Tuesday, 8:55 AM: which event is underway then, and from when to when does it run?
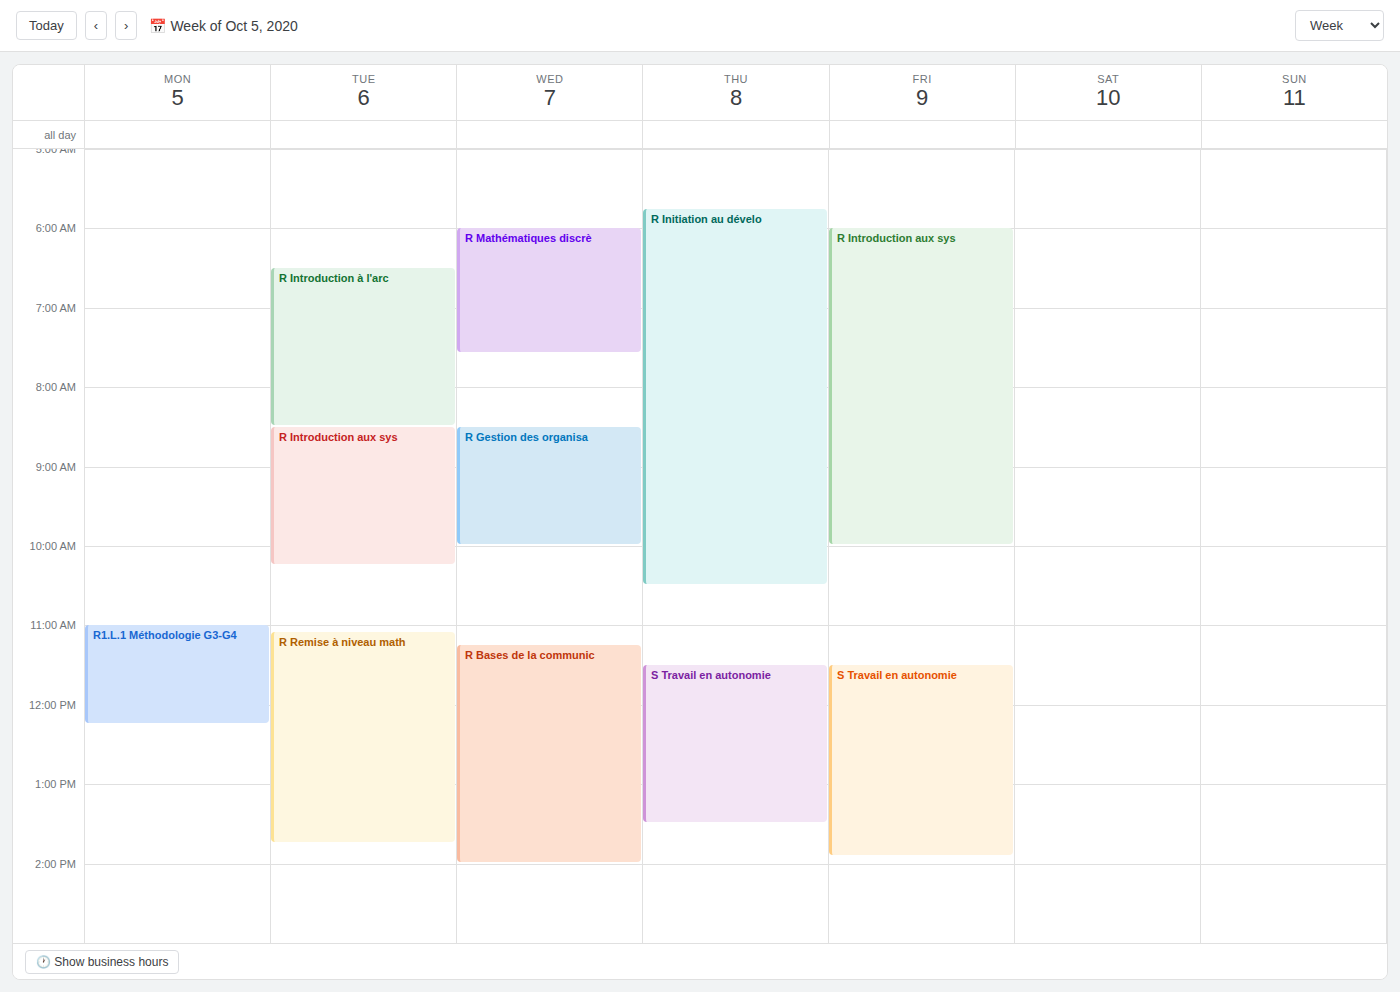
"R Introduction aux sys", 8:30 AM to 10:15 AM